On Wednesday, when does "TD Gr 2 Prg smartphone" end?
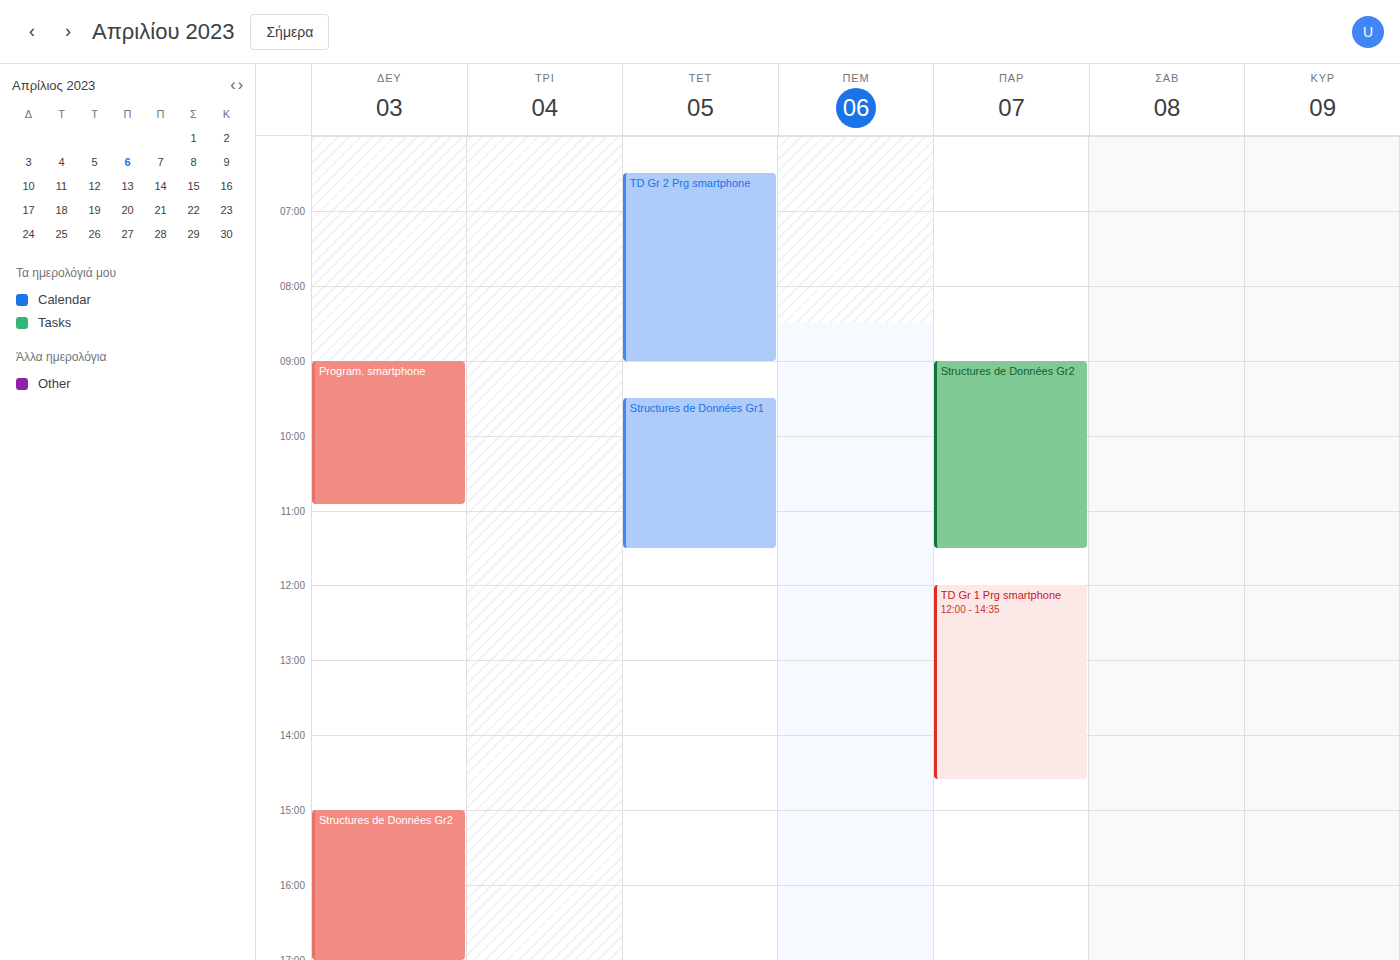
9:00 AM